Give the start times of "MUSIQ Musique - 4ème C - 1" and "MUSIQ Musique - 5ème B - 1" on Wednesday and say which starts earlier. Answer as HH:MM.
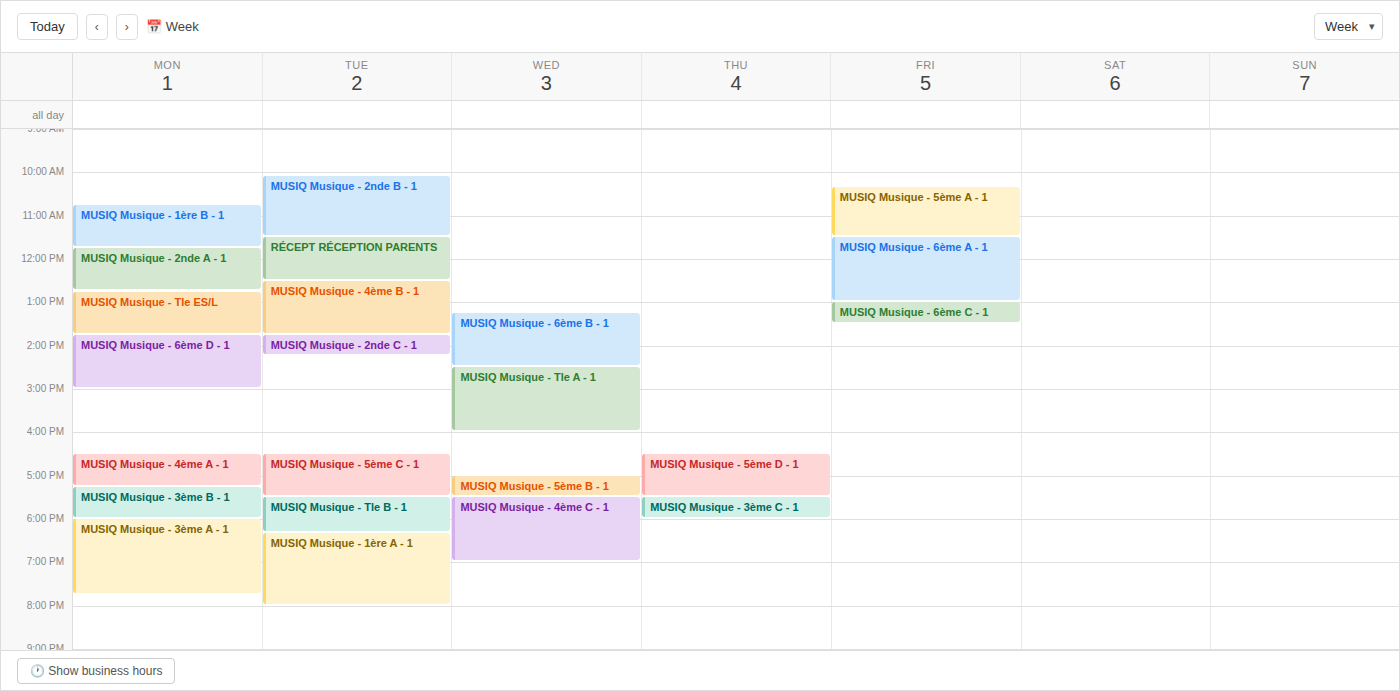
"MUSIQ Musique - 5ème B - 1" 17:00; "MUSIQ Musique - 4ème C - 1" 17:30.